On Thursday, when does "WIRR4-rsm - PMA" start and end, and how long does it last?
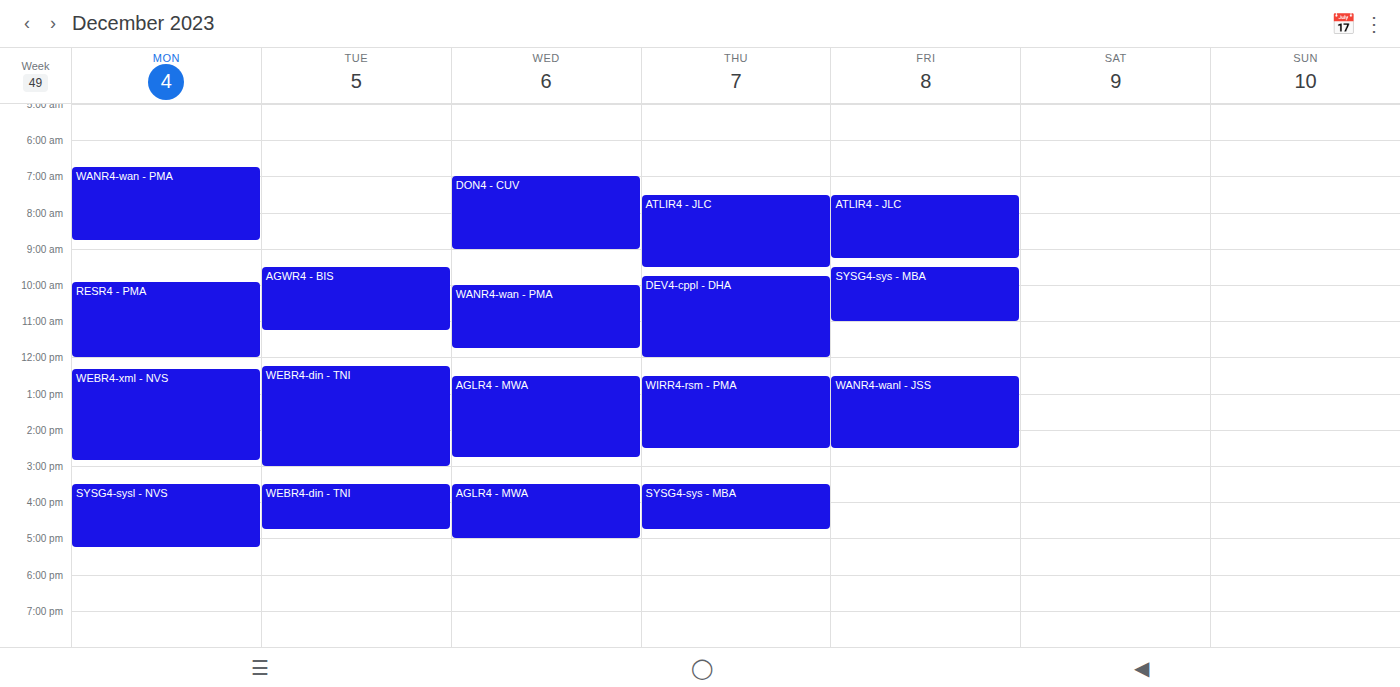
12:30 PM to 2:30 PM, 2 hours